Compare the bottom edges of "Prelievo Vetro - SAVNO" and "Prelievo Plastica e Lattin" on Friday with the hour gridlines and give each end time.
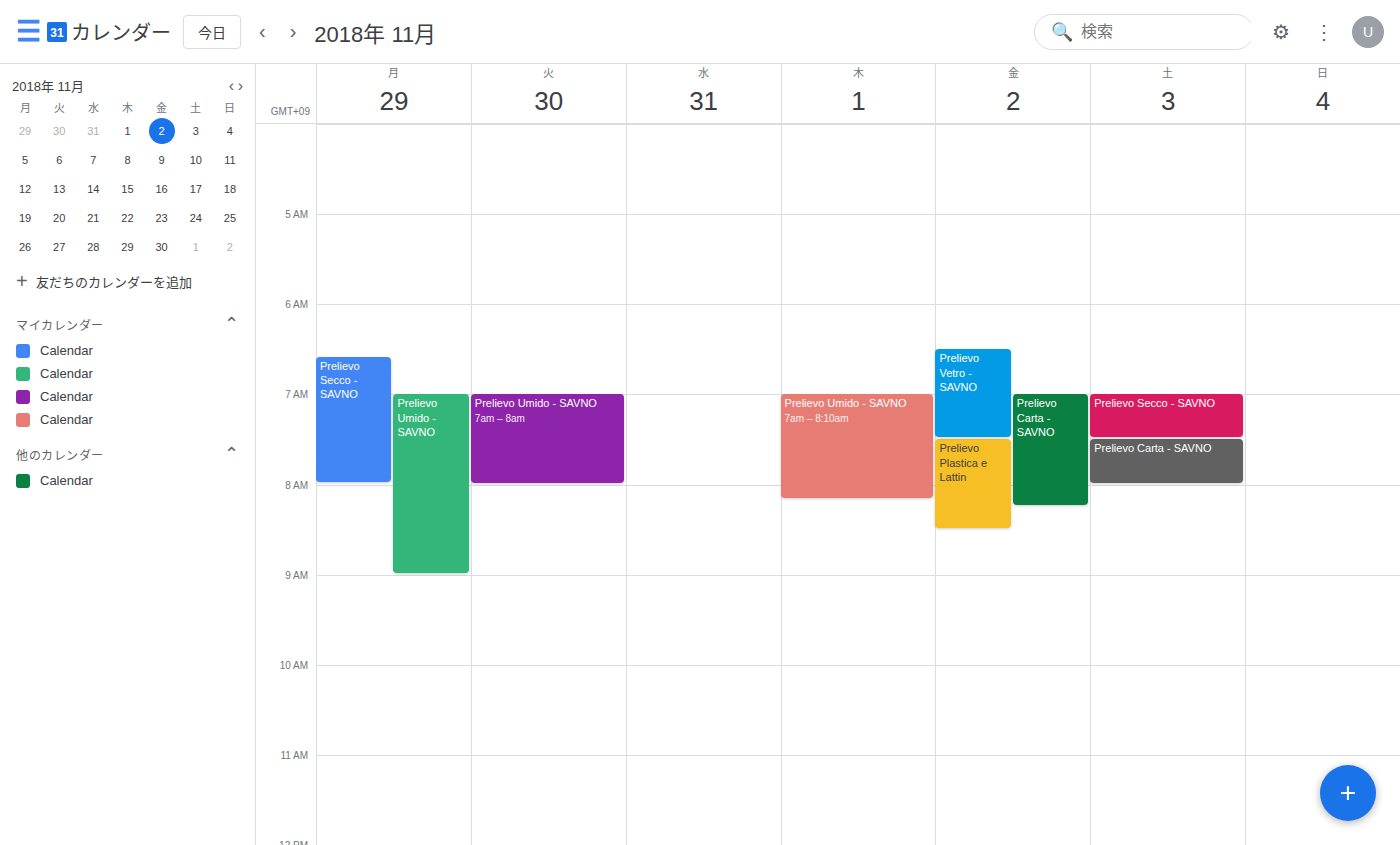
"Prelievo Vetro - SAVNO": 7:30 AM, halfway between the 7 AM and 8 AM lines. "Prelievo Plastica e Lattin": 8:30 AM, halfway between the 8 AM and 9 AM lines.